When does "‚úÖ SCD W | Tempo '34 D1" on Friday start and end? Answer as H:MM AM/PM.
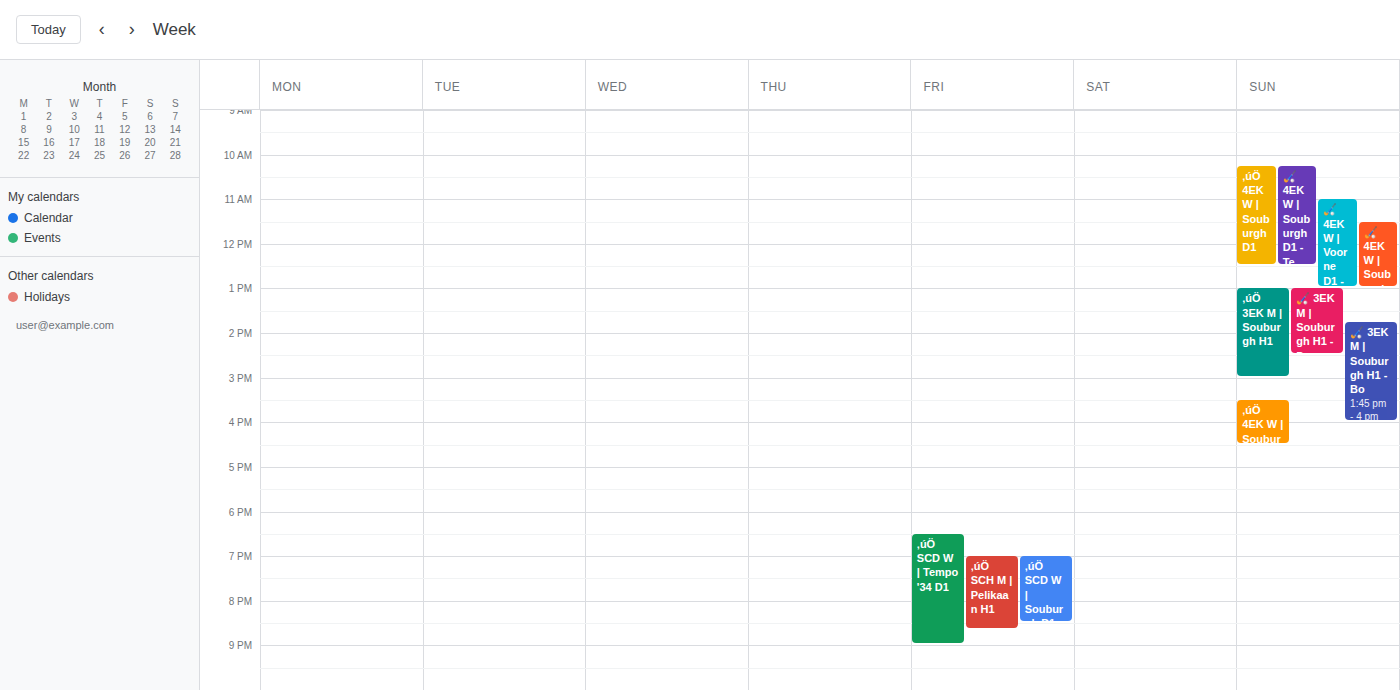
6:30 PM to 9:00 PM